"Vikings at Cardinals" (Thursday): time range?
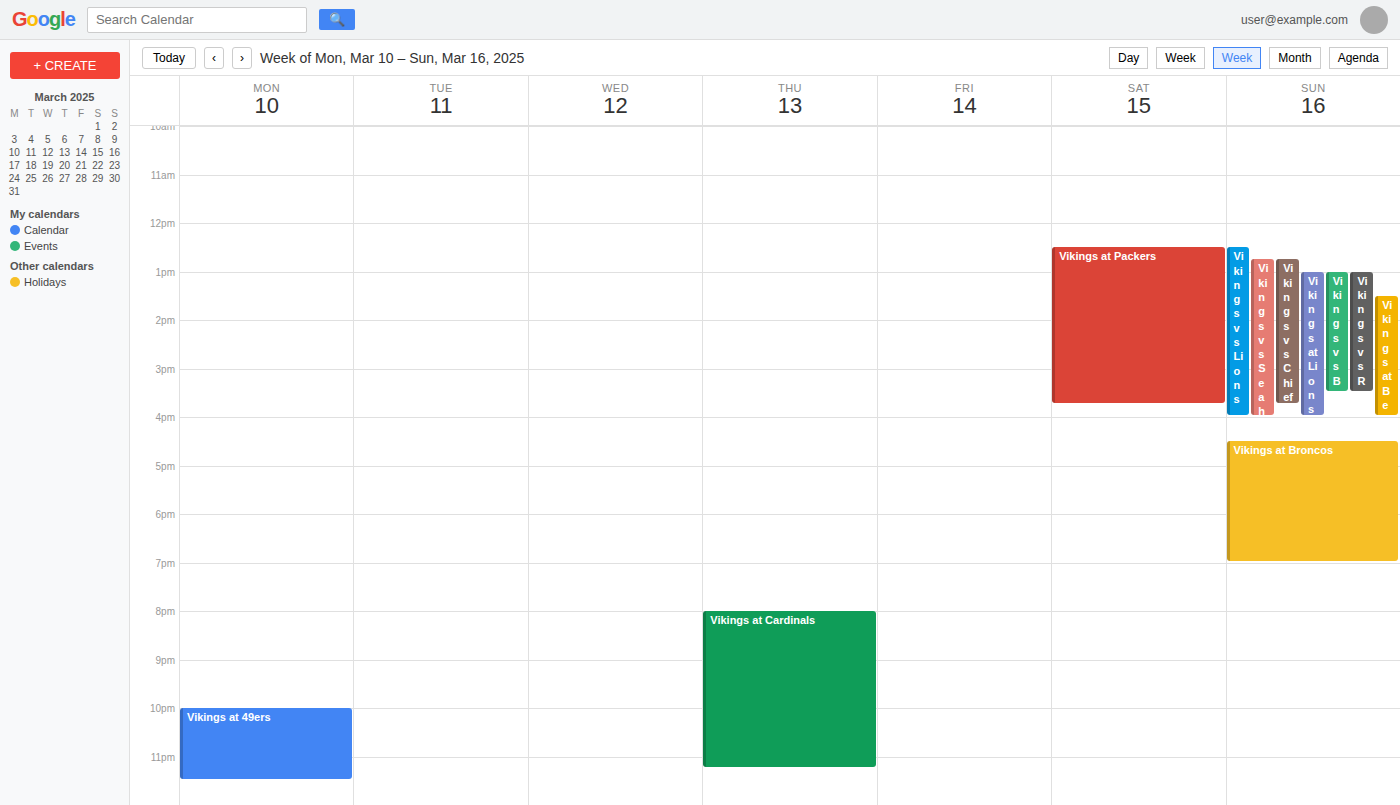
8:00 PM to 11:15 PM